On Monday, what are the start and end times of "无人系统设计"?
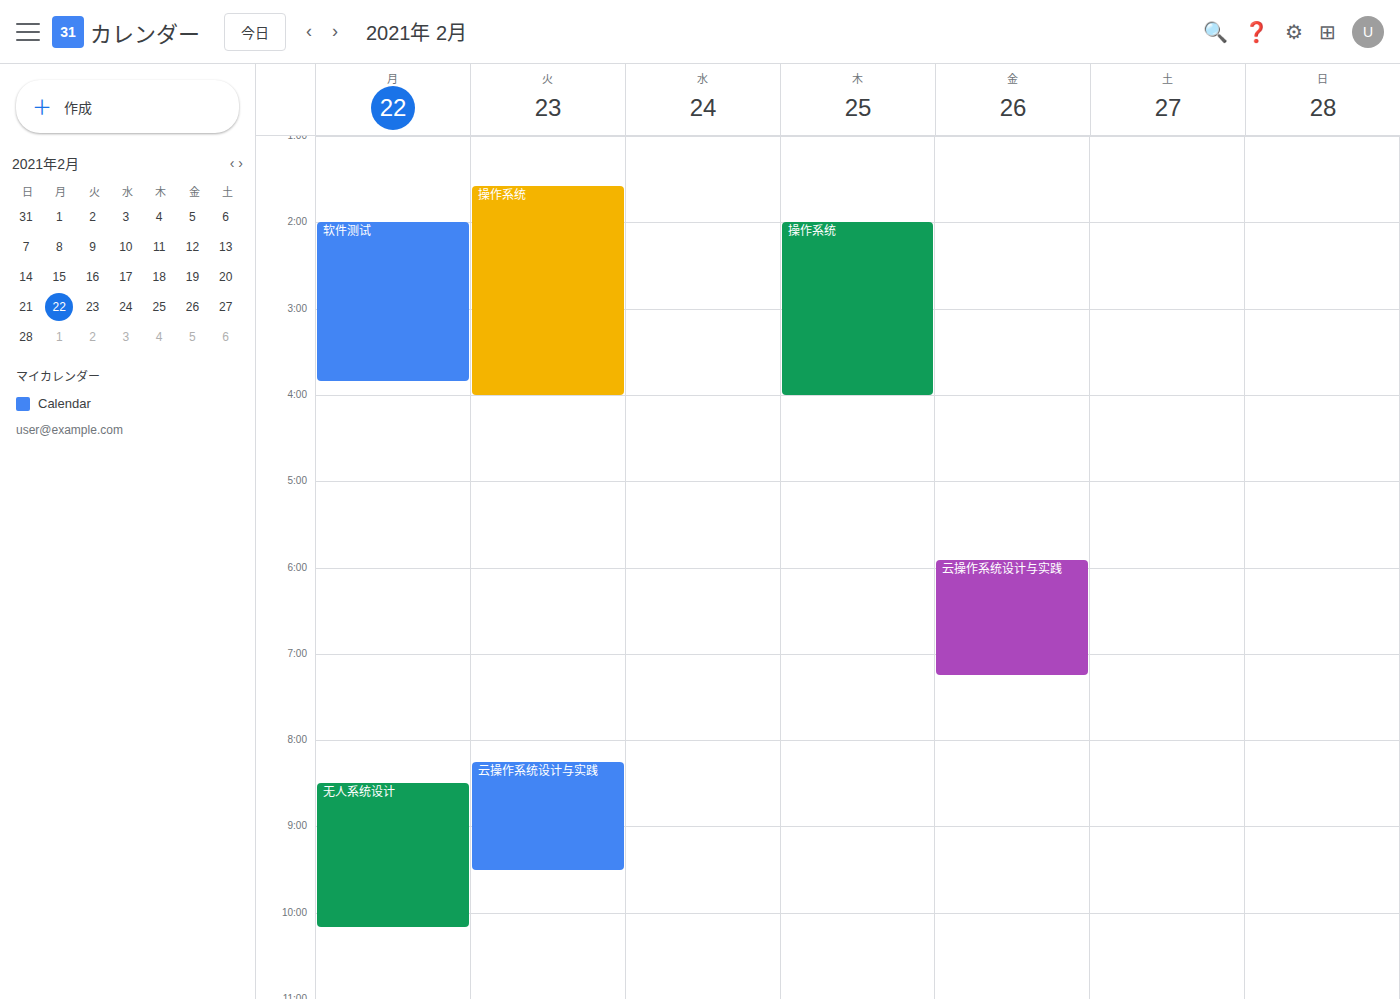
8:30 AM to 10:10 AM